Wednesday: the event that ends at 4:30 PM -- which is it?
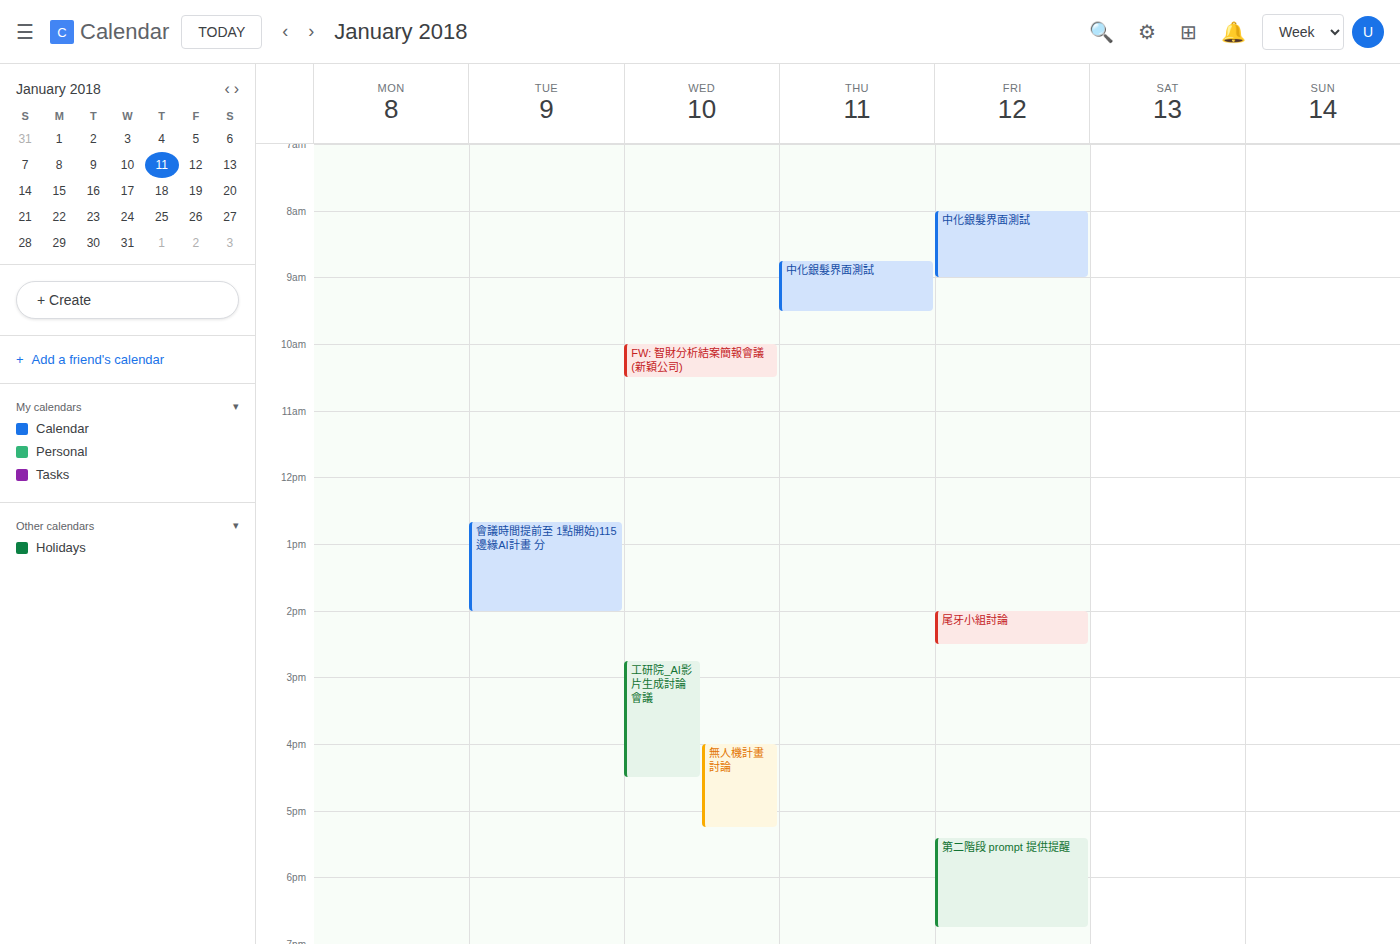
"工研院_AI影片生成討論會議"